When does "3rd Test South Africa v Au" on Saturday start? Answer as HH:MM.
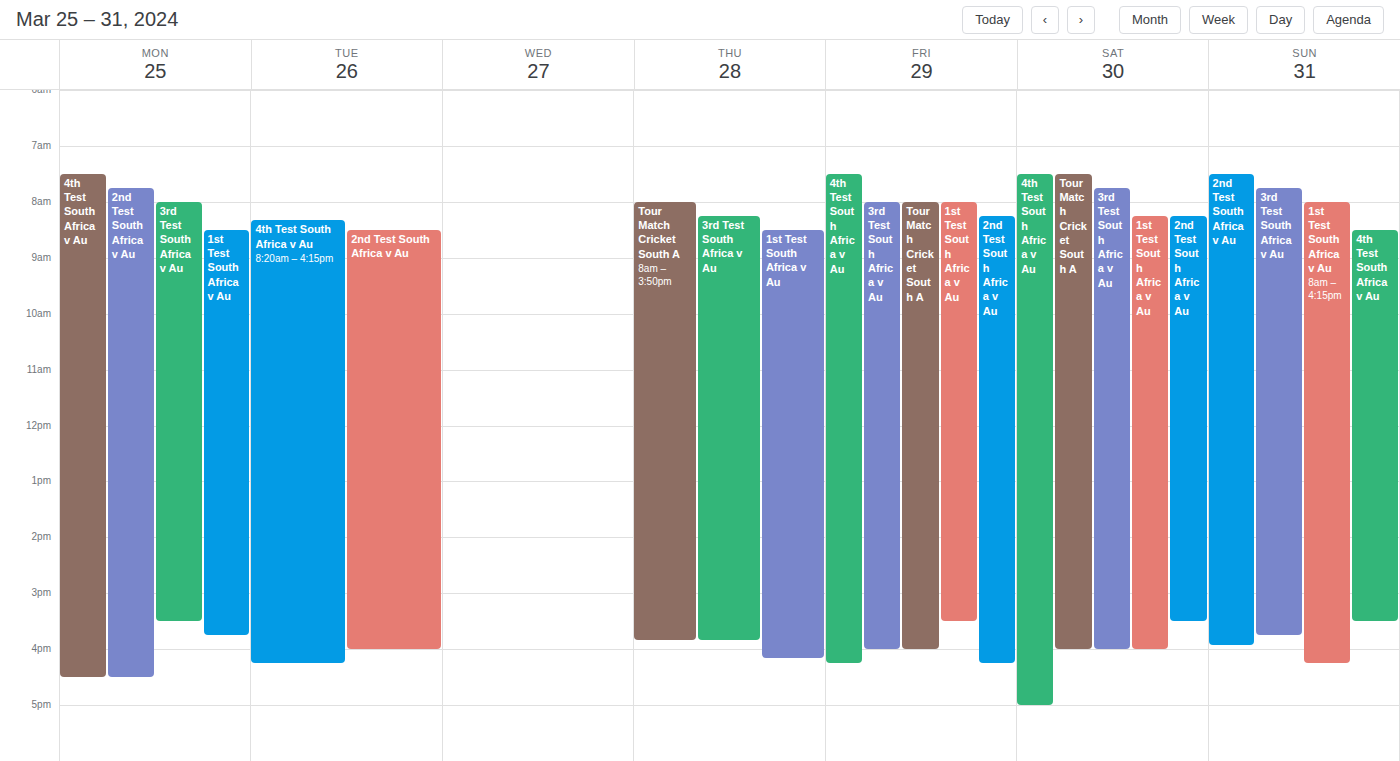
07:45